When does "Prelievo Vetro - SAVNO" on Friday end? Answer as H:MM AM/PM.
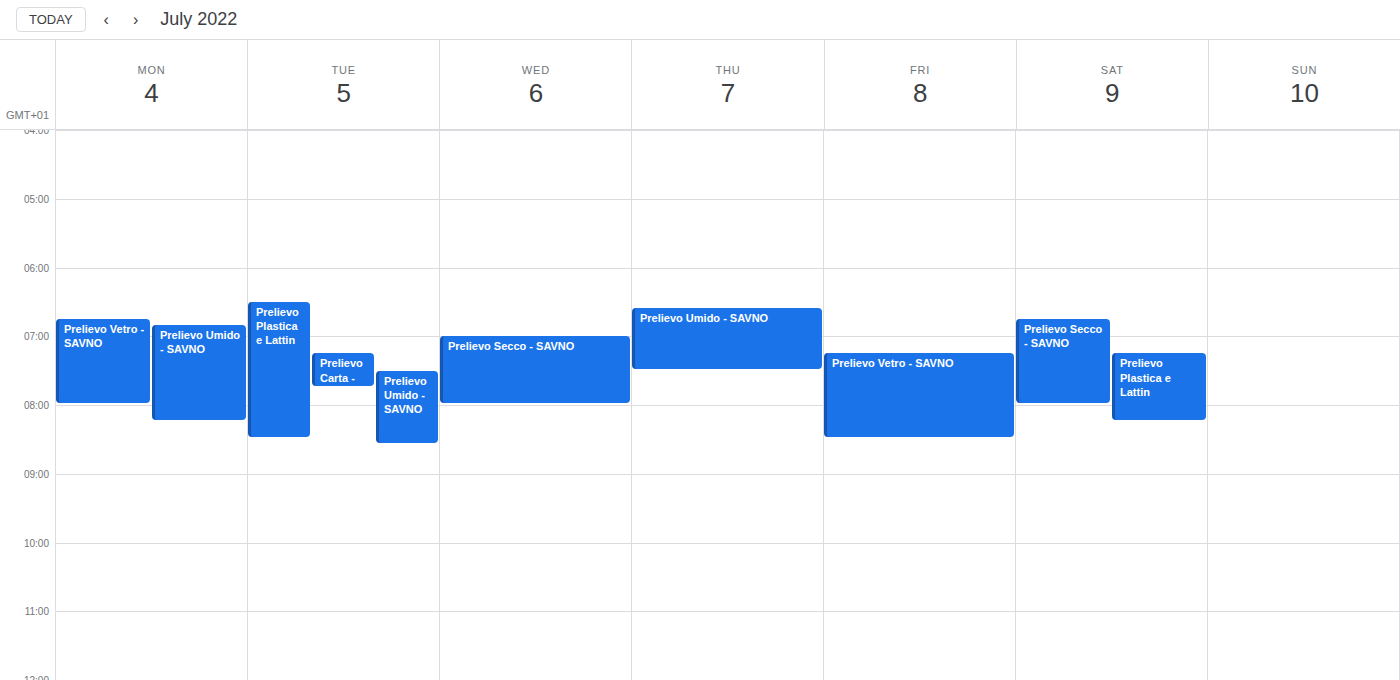
8:30 AM